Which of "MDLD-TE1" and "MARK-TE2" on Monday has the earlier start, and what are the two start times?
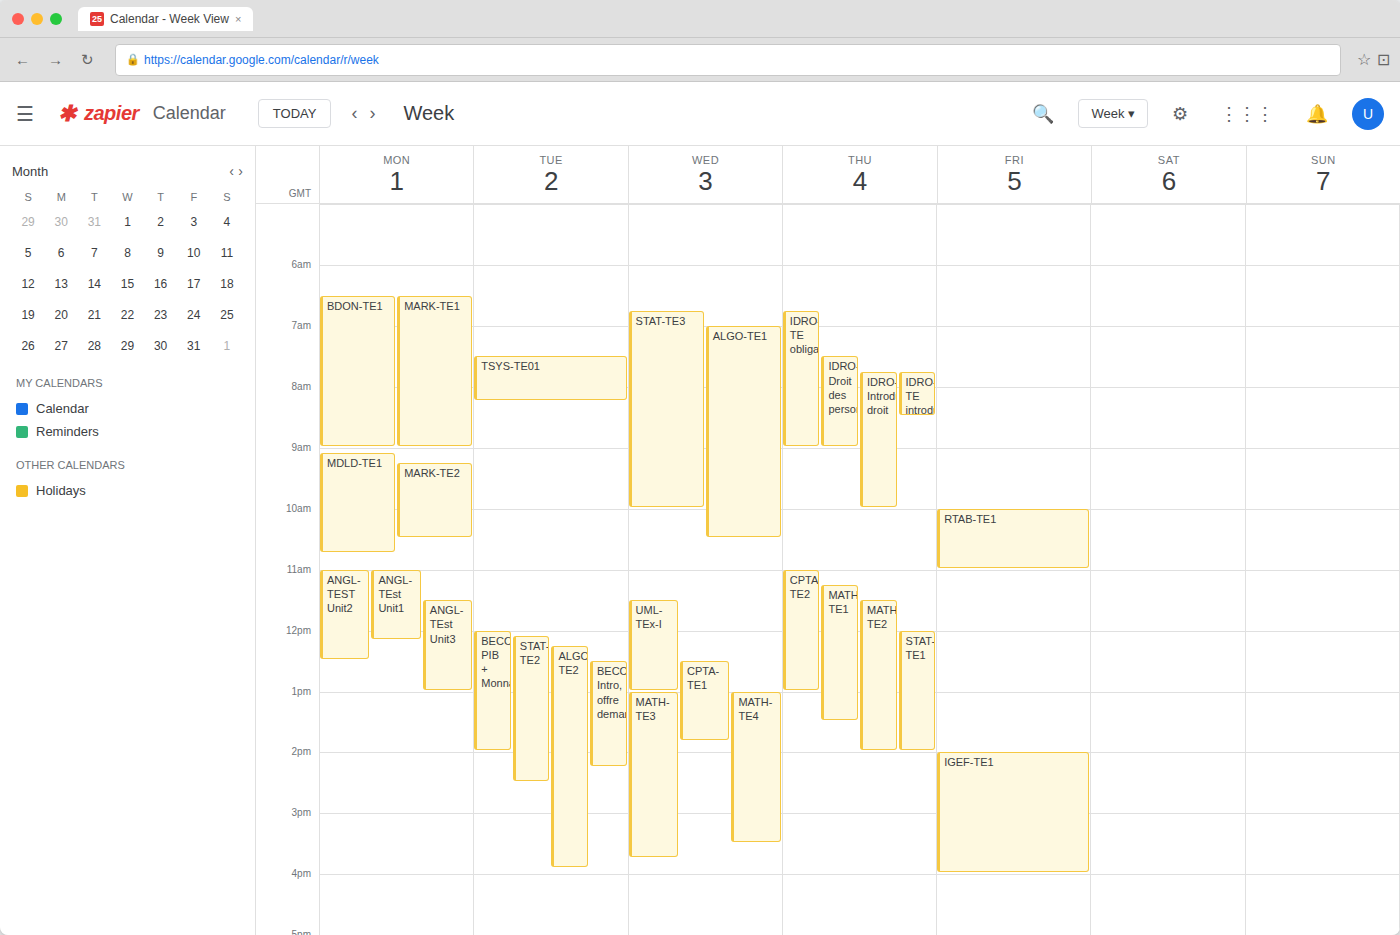
"MDLD-TE1" 9:05 AM; "MARK-TE2" 9:15 AM.